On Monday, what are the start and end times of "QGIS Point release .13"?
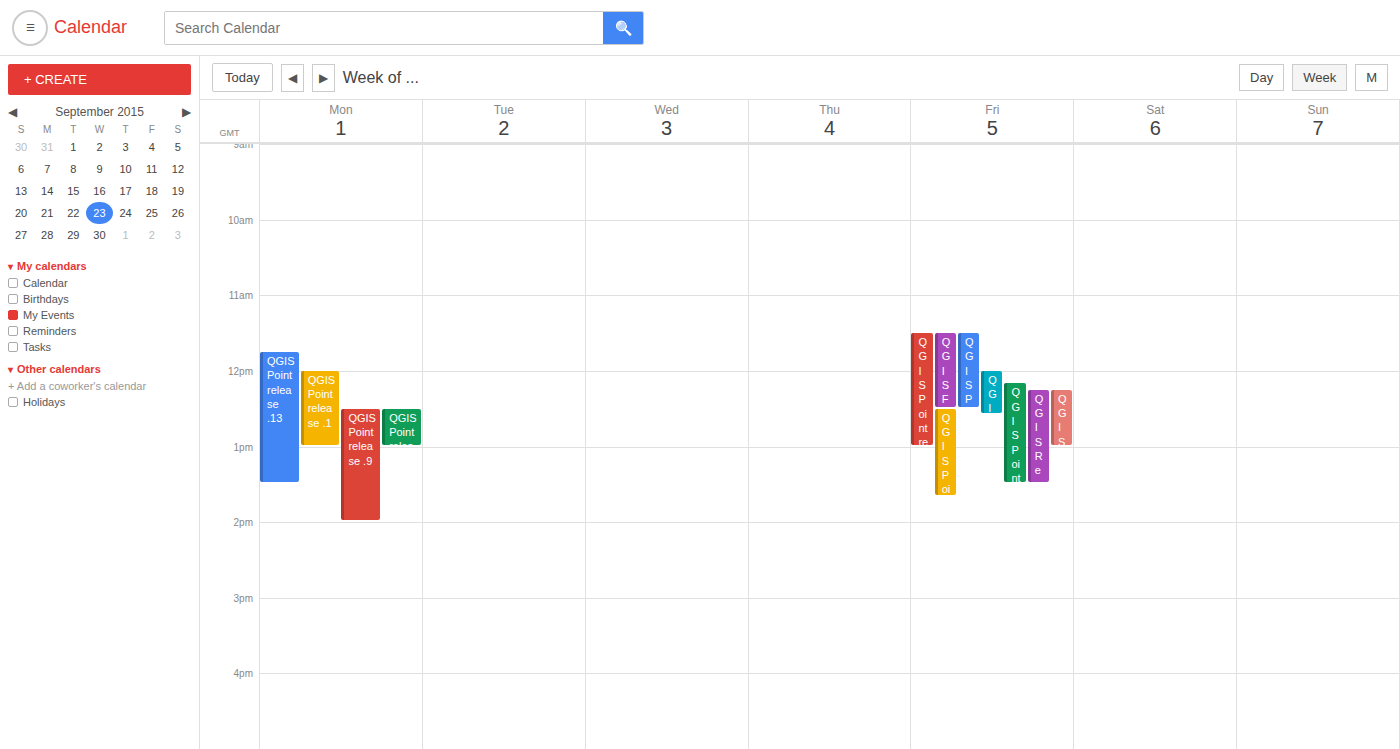
11:45 AM to 1:30 PM